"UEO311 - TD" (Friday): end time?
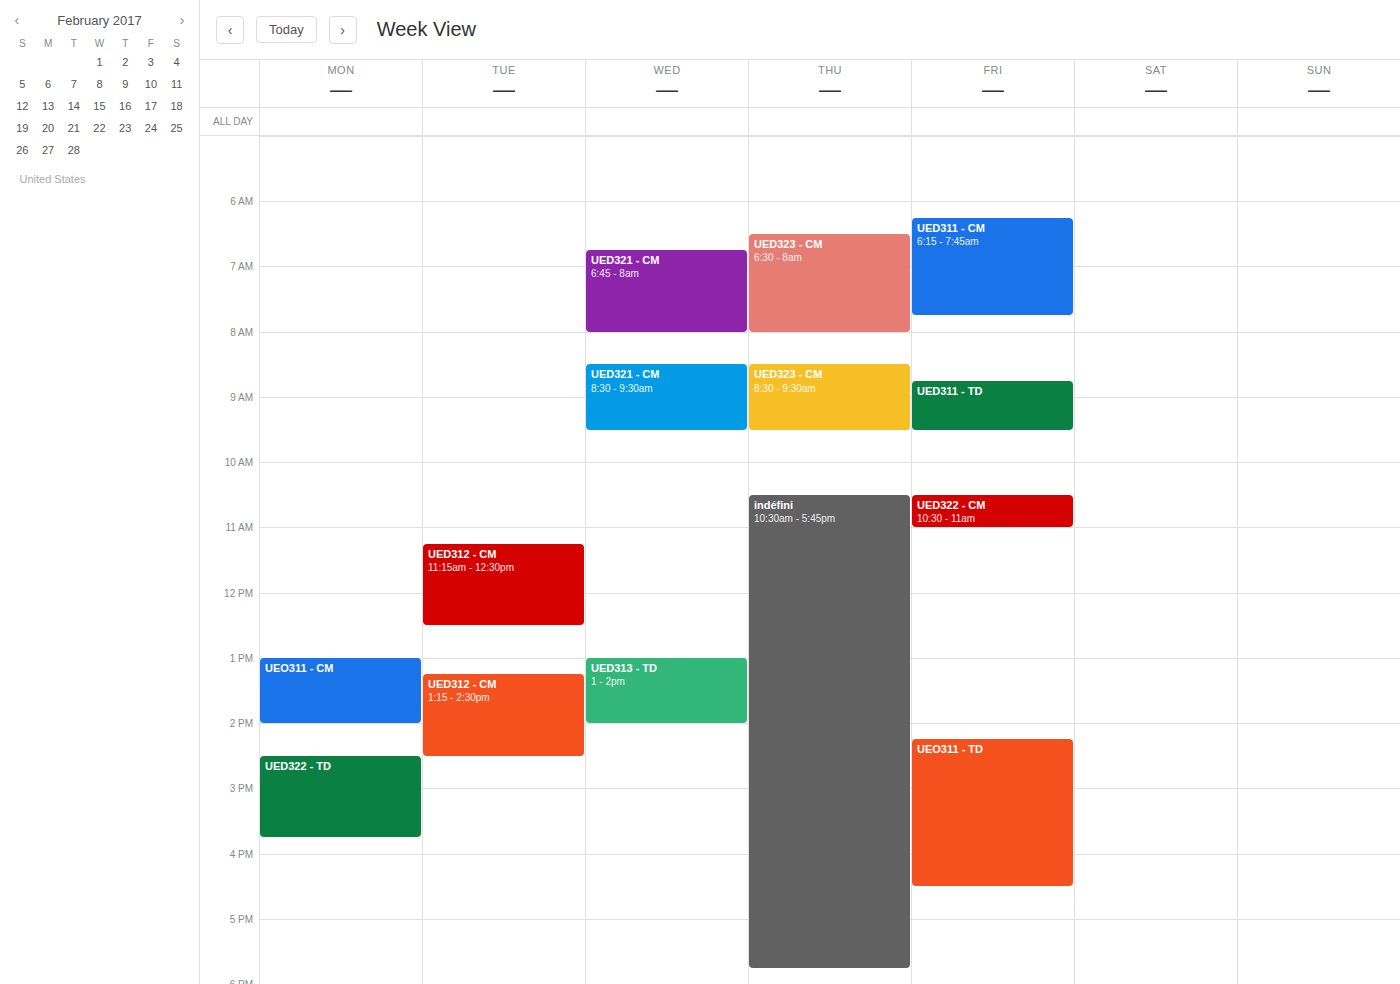
16:30